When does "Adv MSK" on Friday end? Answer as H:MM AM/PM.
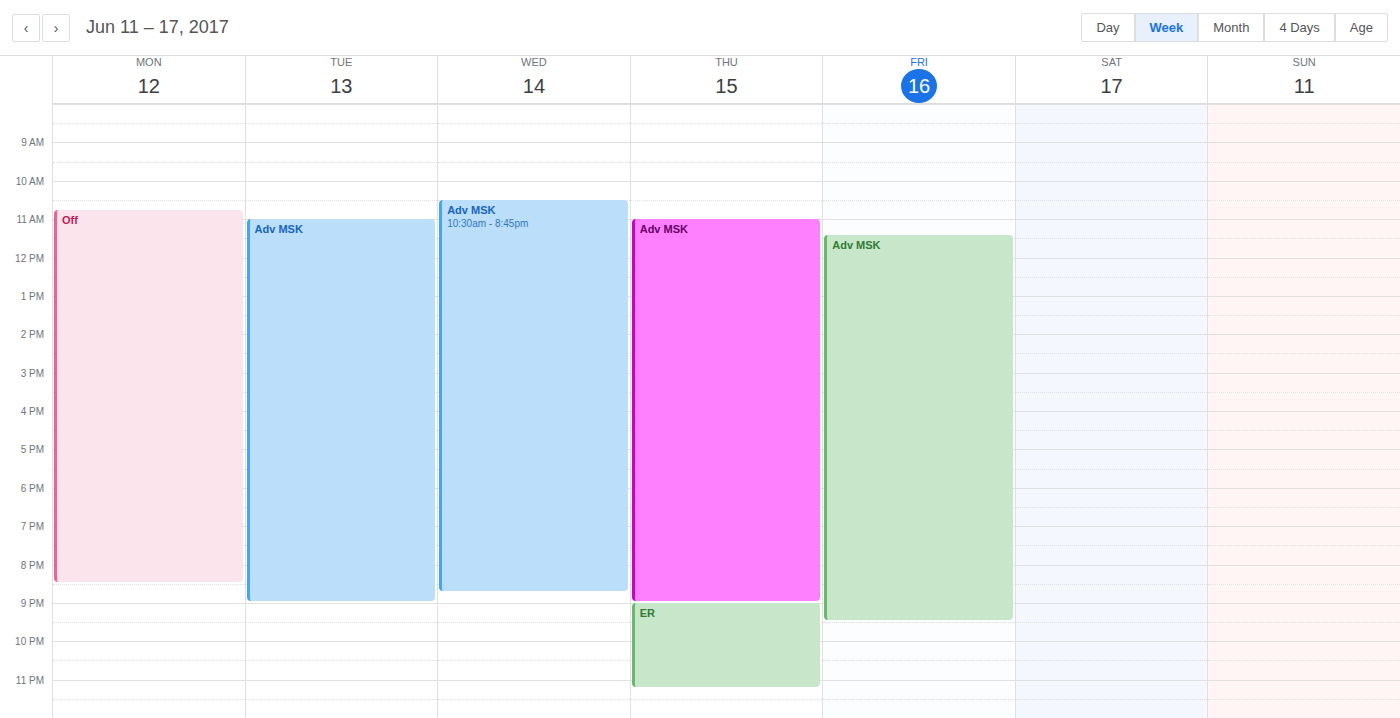
9:30 PM